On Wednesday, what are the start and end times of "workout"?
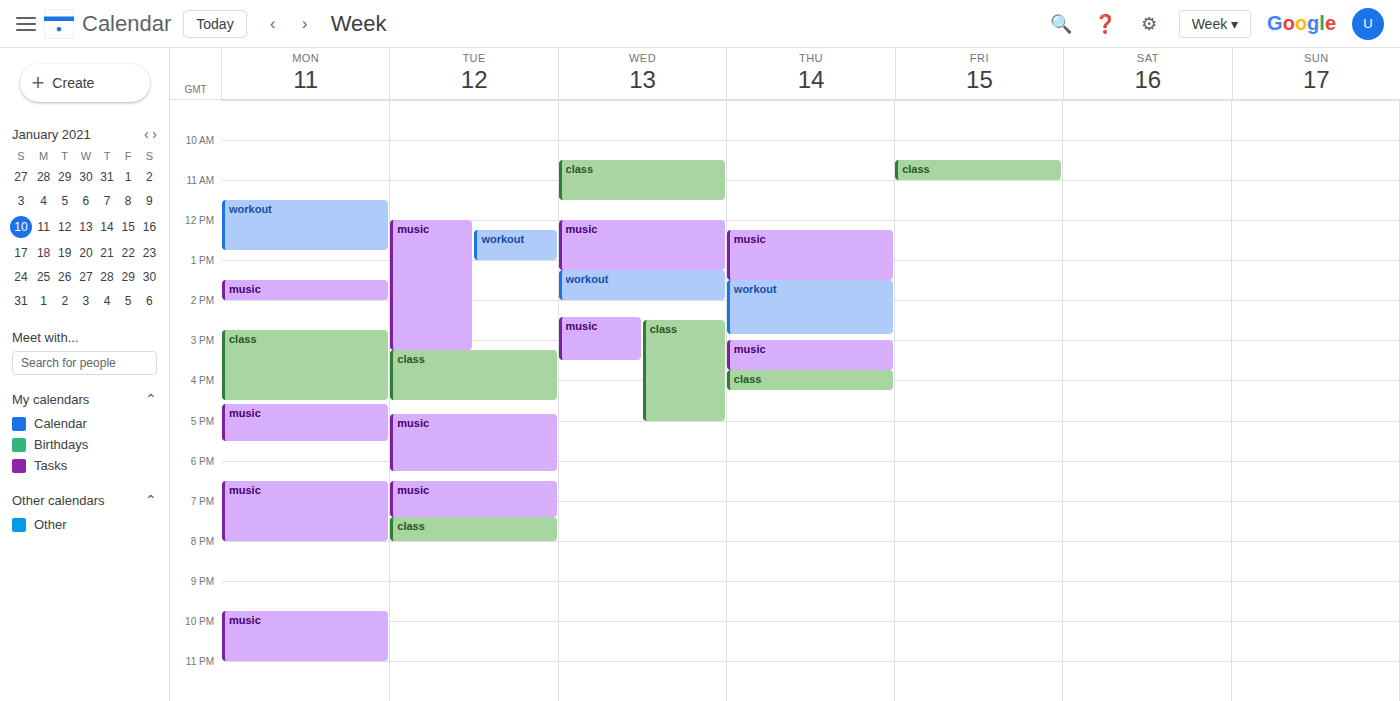
13:15 to 14:00